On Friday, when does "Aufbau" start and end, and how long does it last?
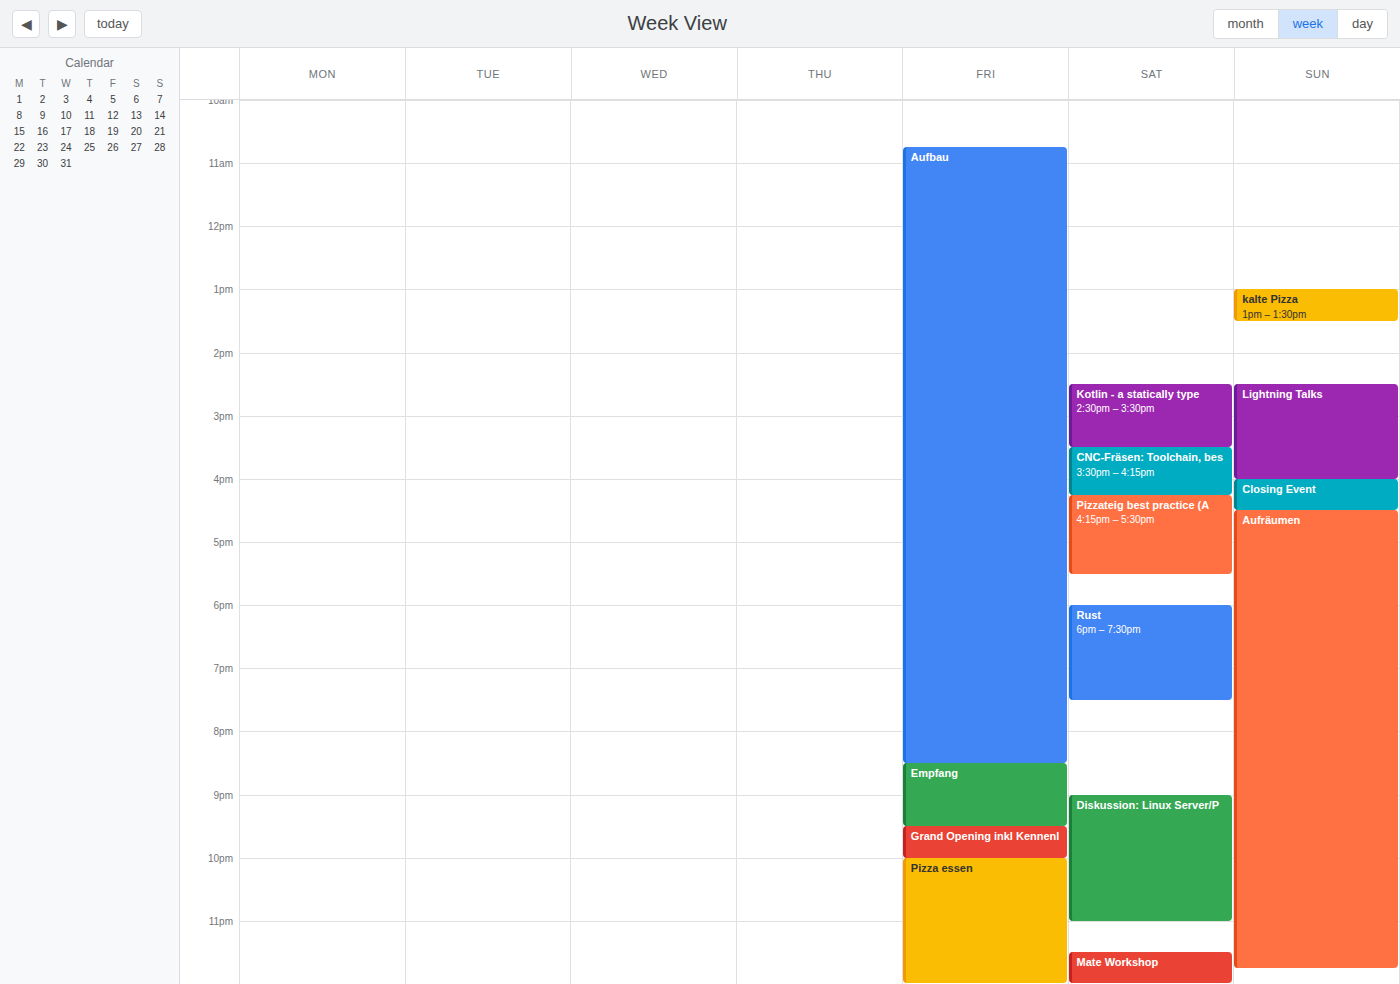
10:45 AM to 8:30 PM, 9 hours 45 minutes